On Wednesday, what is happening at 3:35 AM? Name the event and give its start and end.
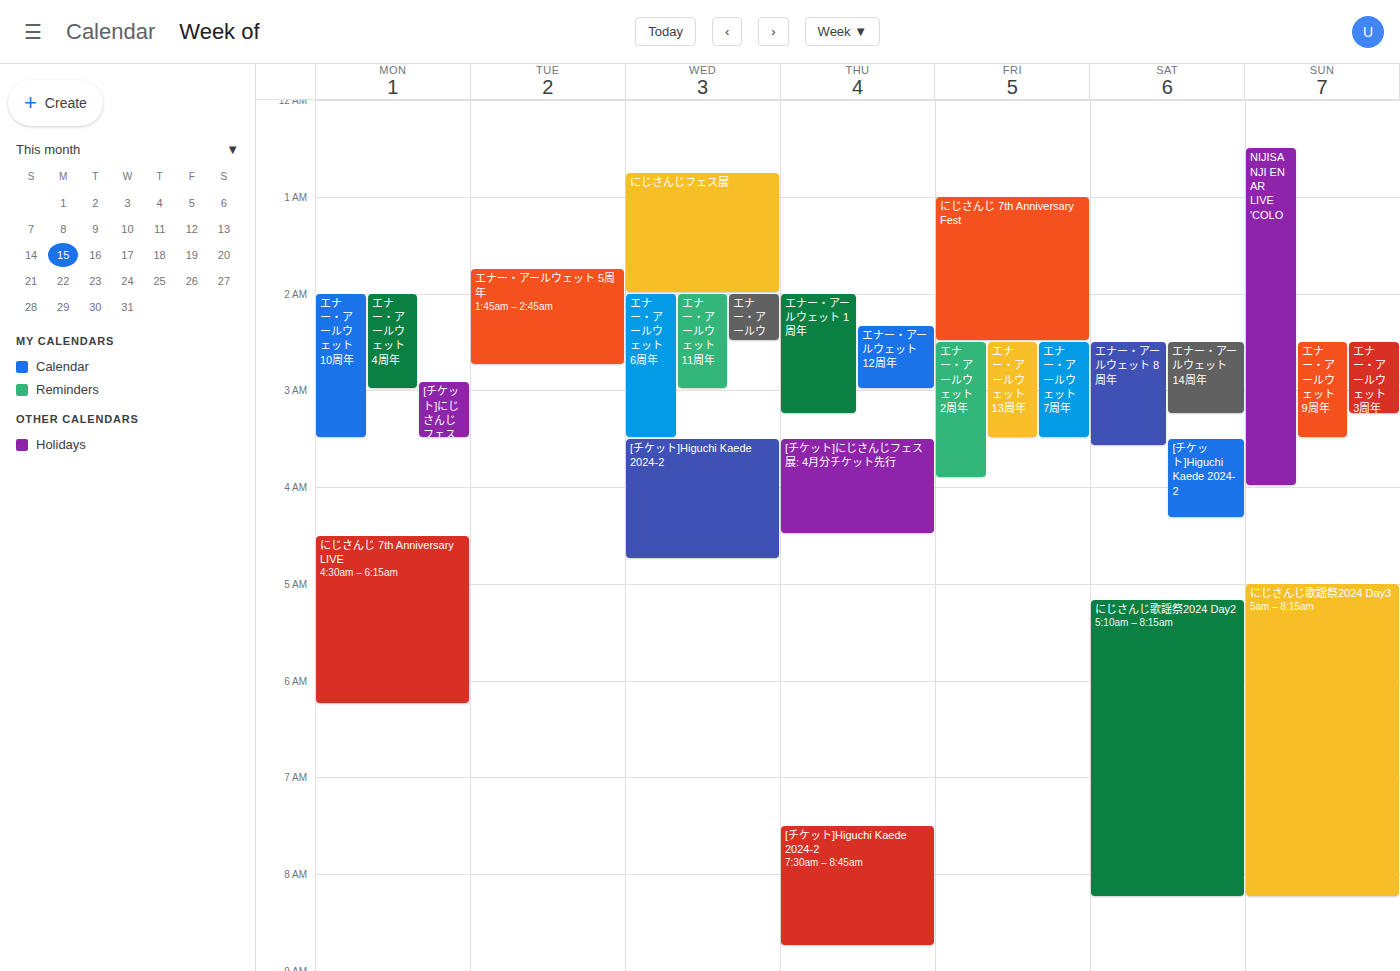
"[チケット]Higuchi Kaede 2024-2", 3:30 AM to 4:45 AM